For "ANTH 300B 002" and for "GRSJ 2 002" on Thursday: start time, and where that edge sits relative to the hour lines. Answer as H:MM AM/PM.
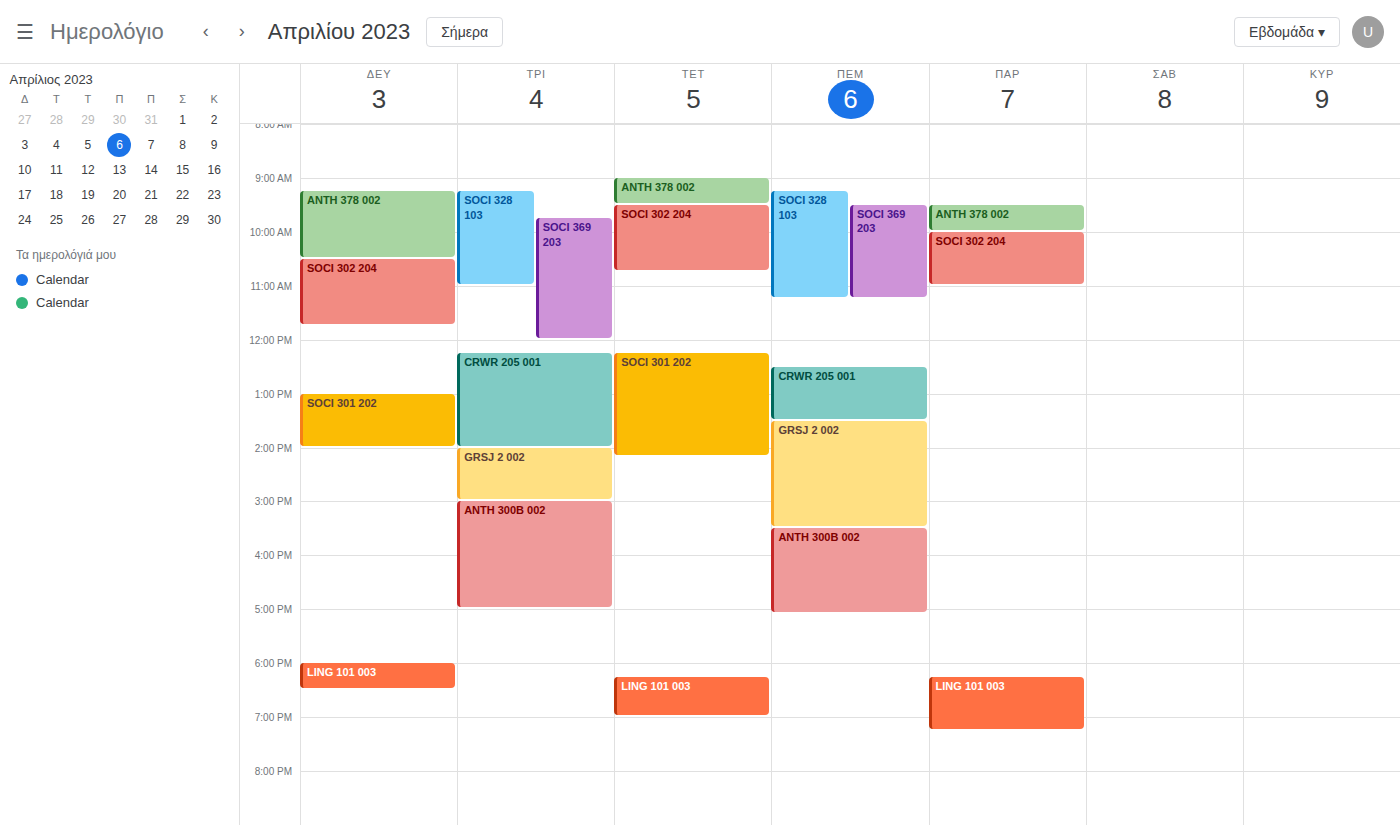
"ANTH 300B 002": 3:30 PM, halfway between the 3 PM and 4 PM lines. "GRSJ 2 002": 1:30 PM, halfway between the 1 PM and 2 PM lines.